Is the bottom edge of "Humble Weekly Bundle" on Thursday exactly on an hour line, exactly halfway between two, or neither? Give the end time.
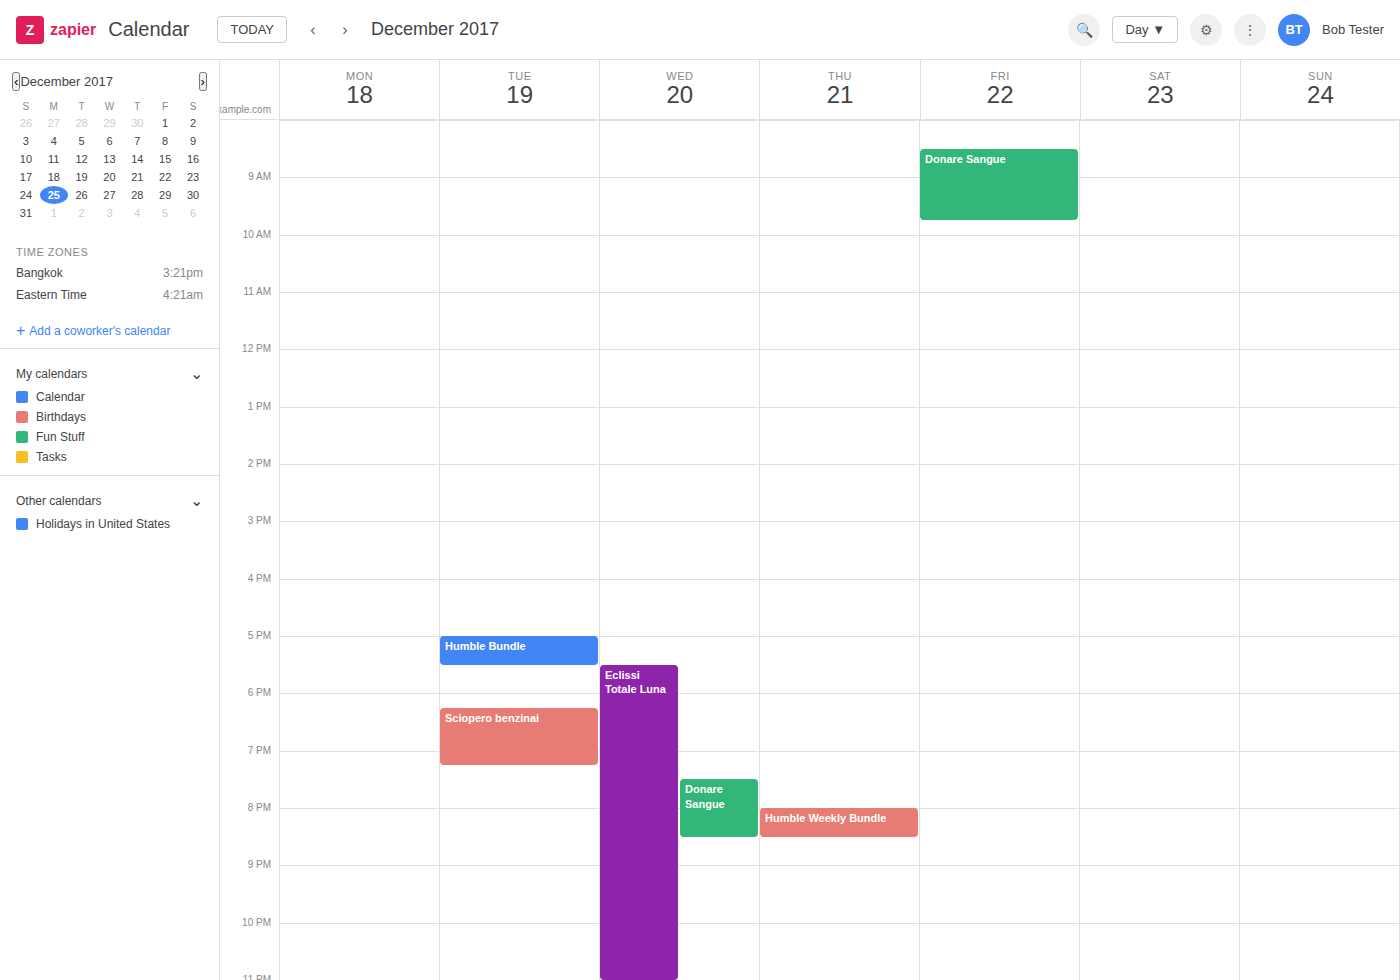
20:30 -- halfway between the 20:00 and 21:00 lines.